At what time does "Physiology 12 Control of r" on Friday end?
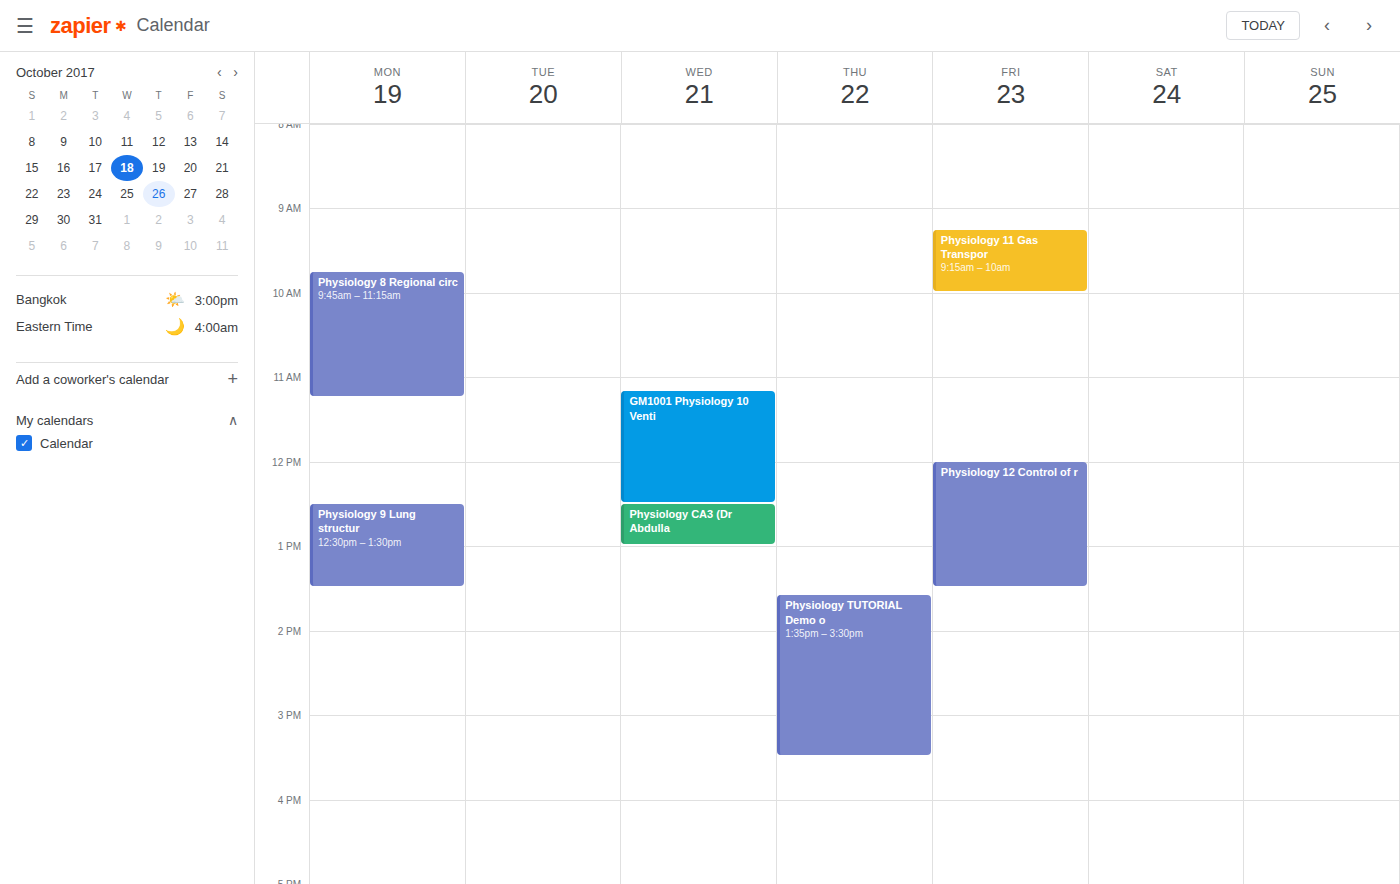
1:30 PM